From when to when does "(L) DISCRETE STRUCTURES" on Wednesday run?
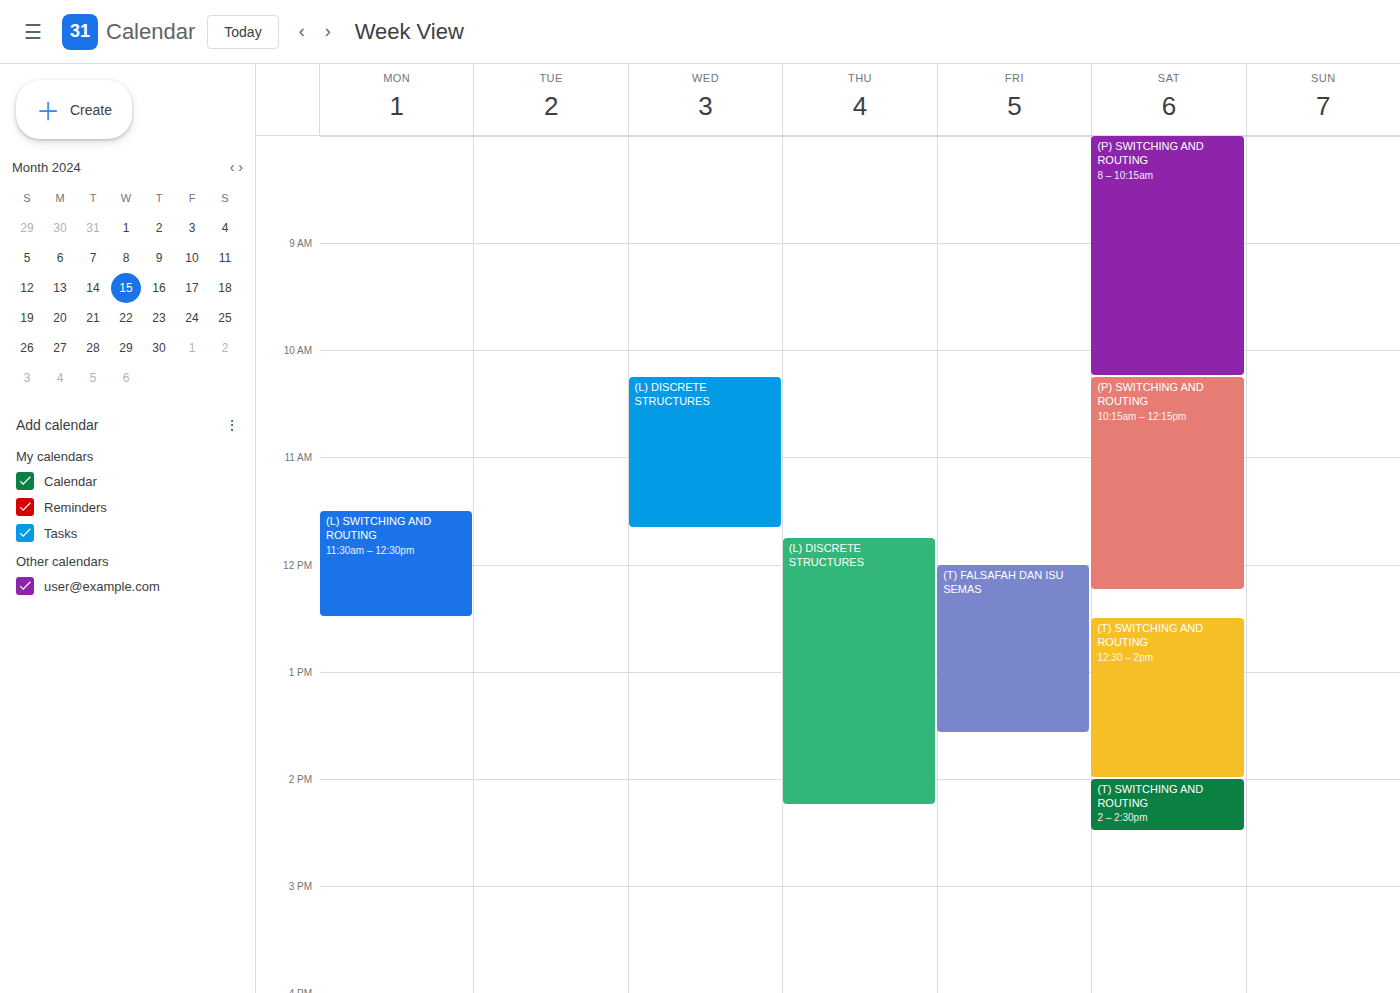
10:15 AM to 11:40 AM